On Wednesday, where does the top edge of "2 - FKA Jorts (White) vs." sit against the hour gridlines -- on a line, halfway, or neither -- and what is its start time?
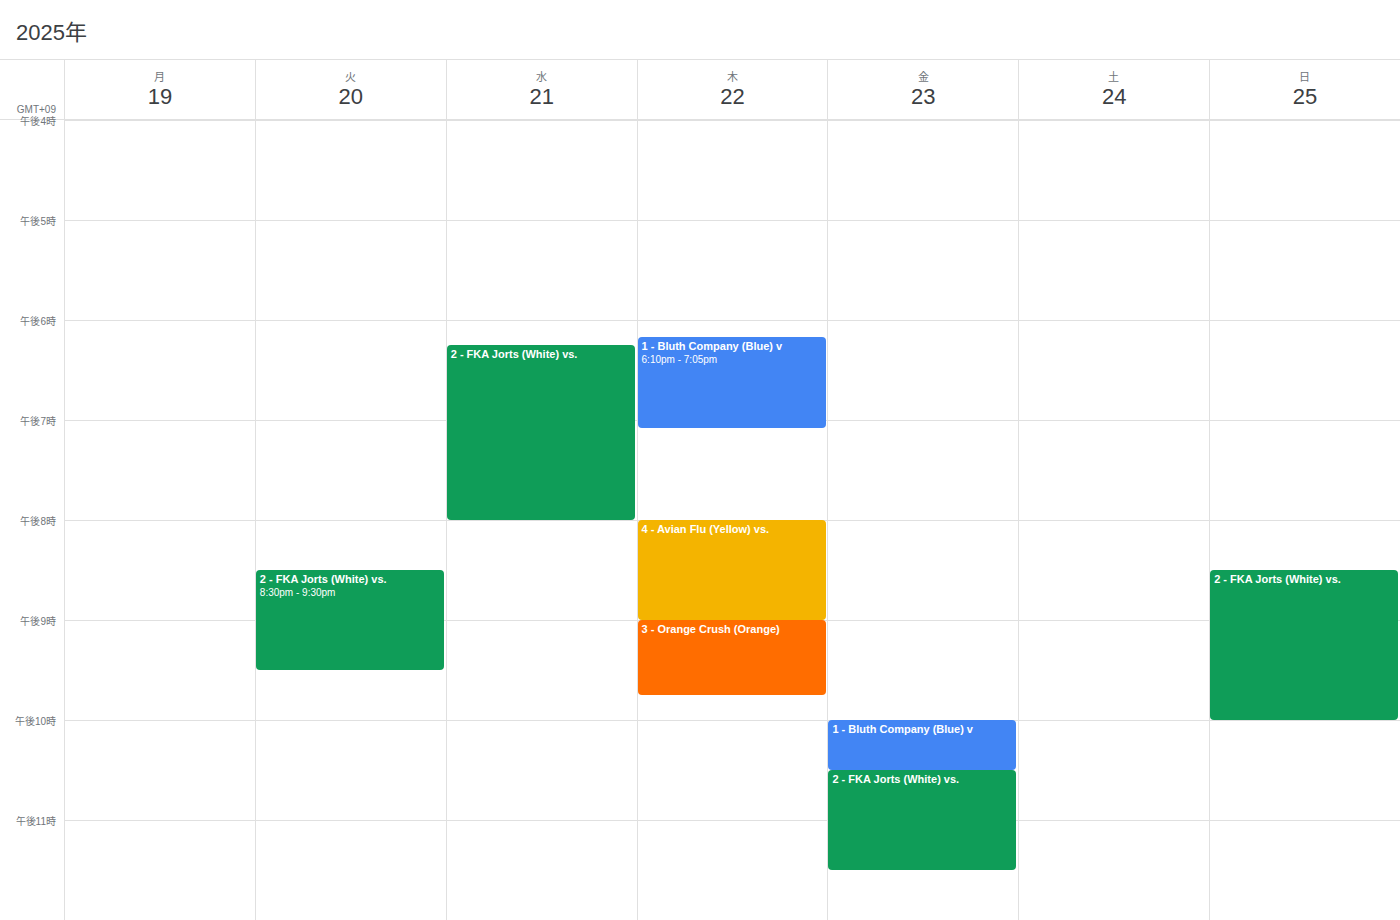
6:15 PM -- neither: a quarter of the way from the 6 PM line to the 7 PM line.